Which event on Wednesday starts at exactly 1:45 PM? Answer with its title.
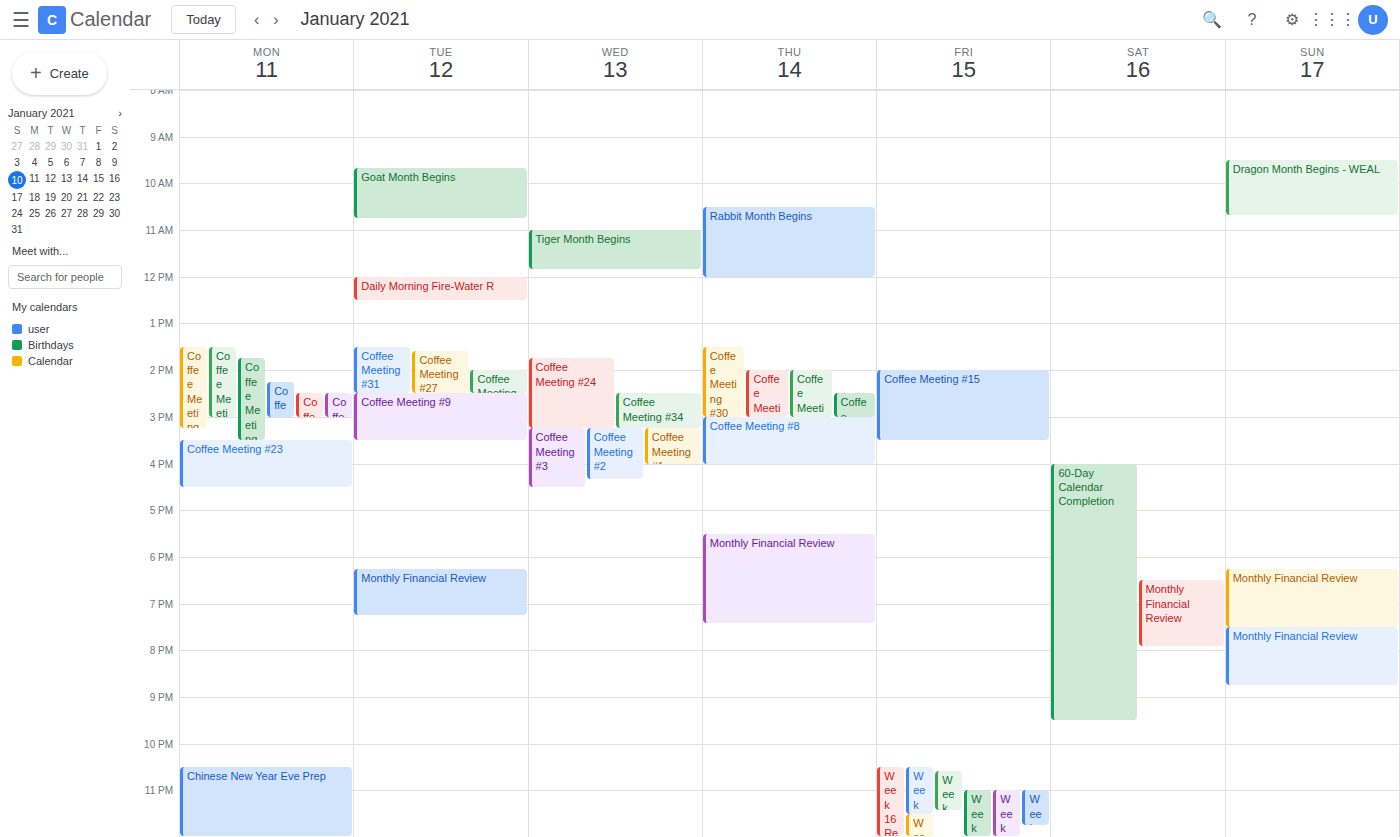
"Coffee Meeting #24"